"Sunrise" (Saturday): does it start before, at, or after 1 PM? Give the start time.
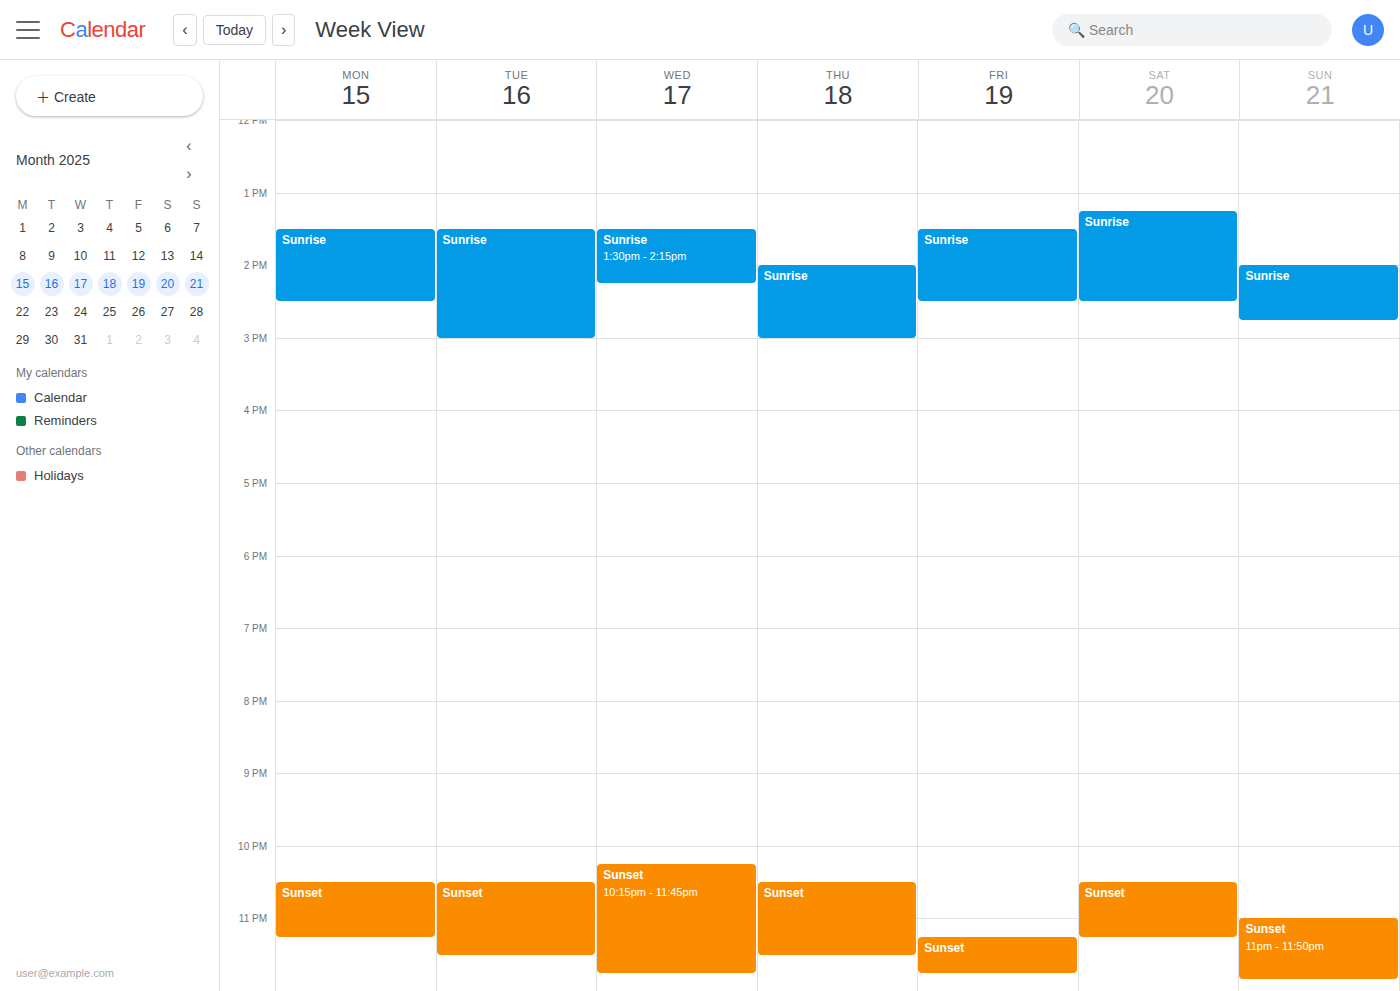
1:15 PM -- after 1 PM, 15 minutes below the 1 PM line.